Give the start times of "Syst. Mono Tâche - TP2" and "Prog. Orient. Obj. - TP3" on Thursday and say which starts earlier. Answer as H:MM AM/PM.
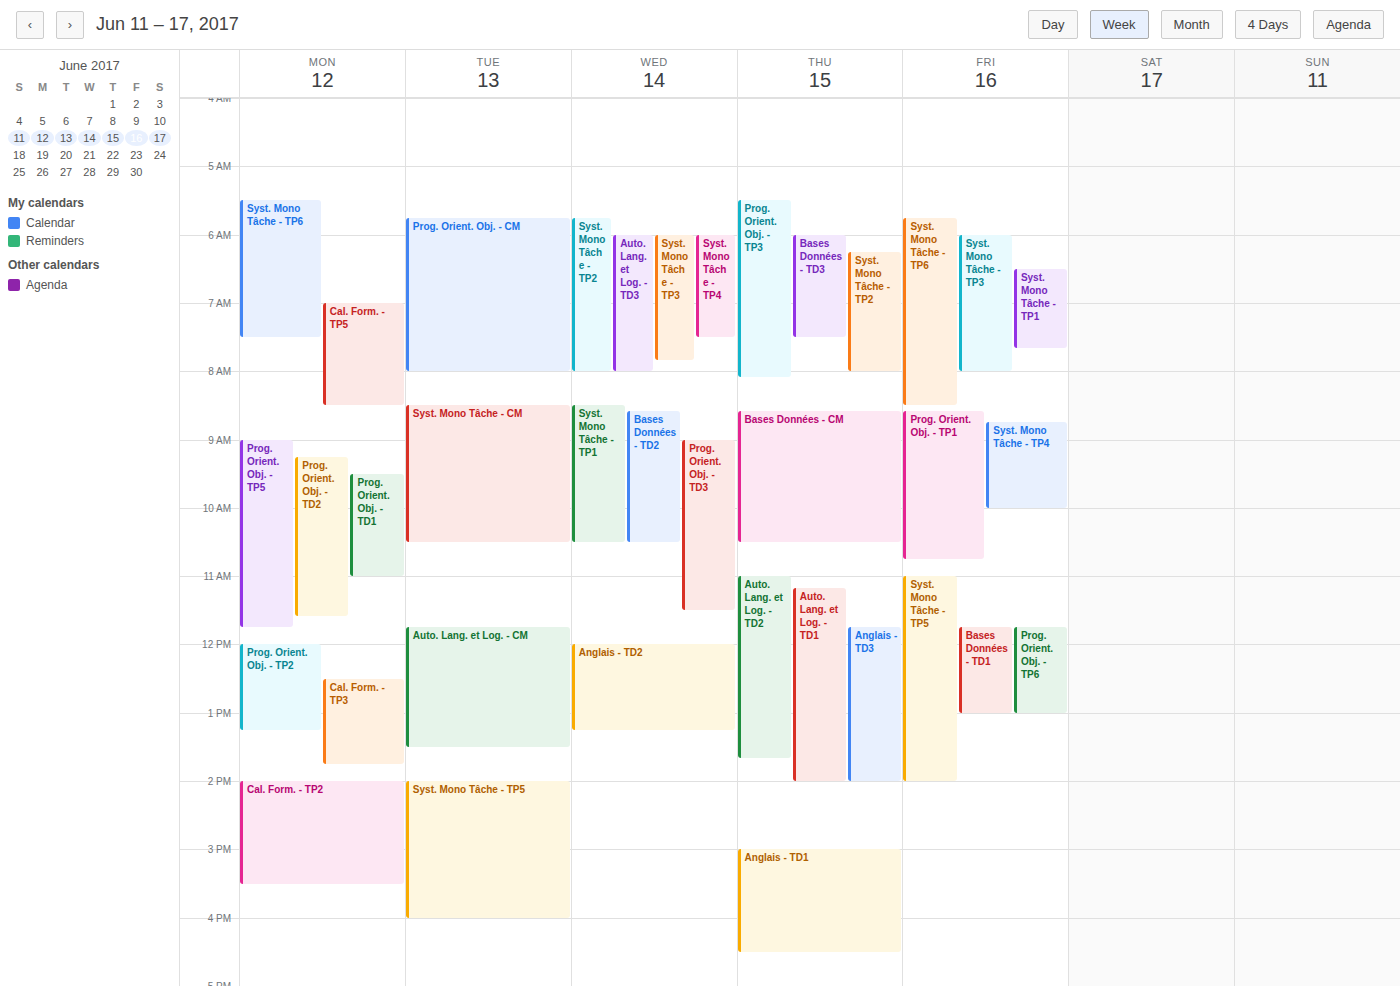
"Prog. Orient. Obj. - TP3" 5:30 AM; "Syst. Mono Tâche - TP2" 6:15 AM.